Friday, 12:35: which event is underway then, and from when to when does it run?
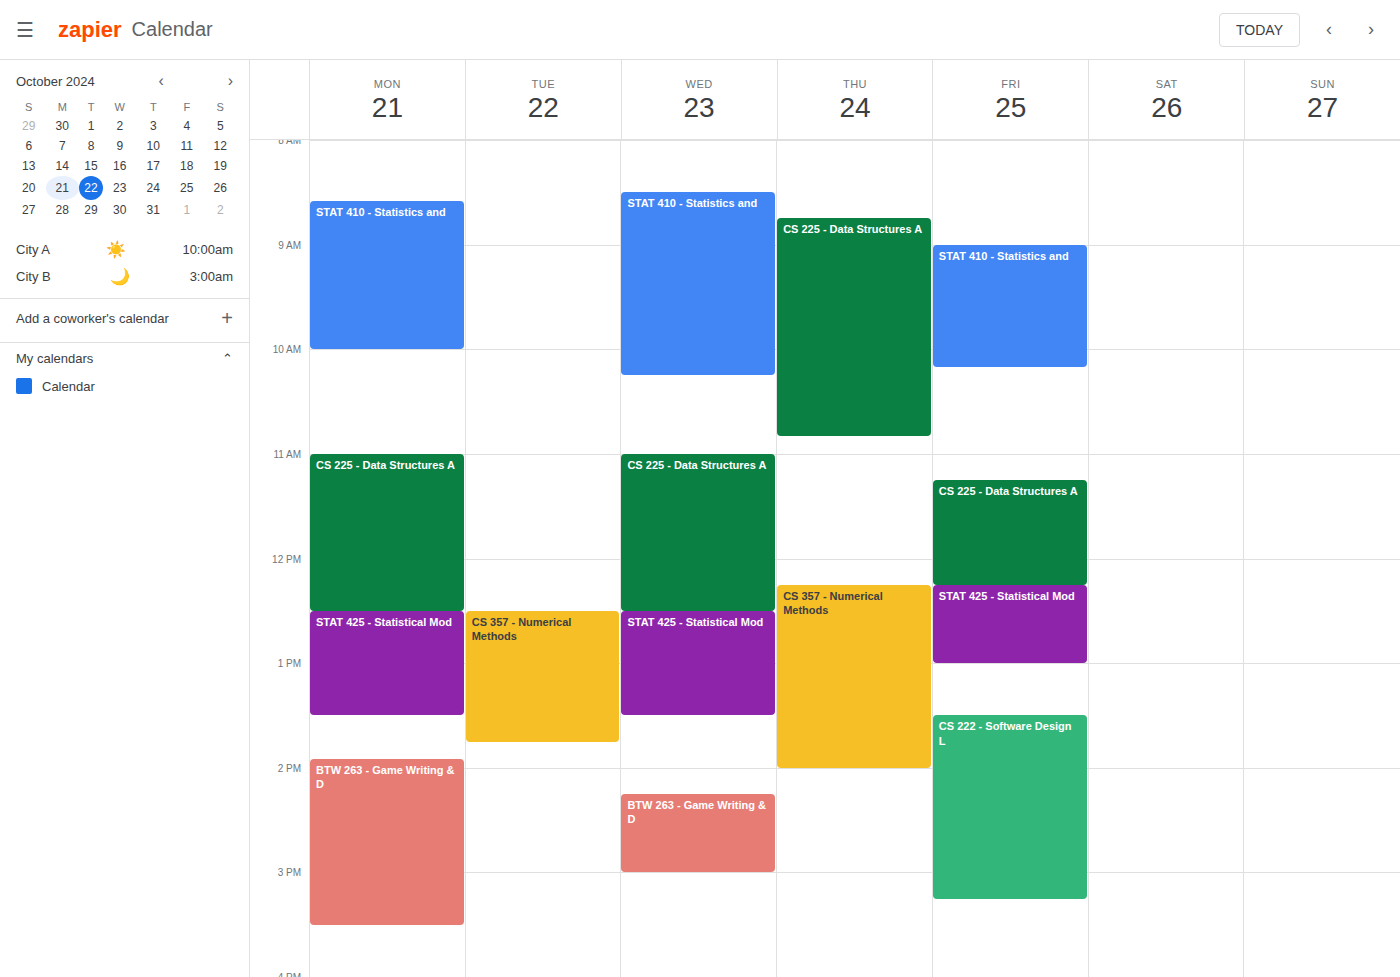
"STAT 425 - Statistical Mod", 12:15 to 13:00